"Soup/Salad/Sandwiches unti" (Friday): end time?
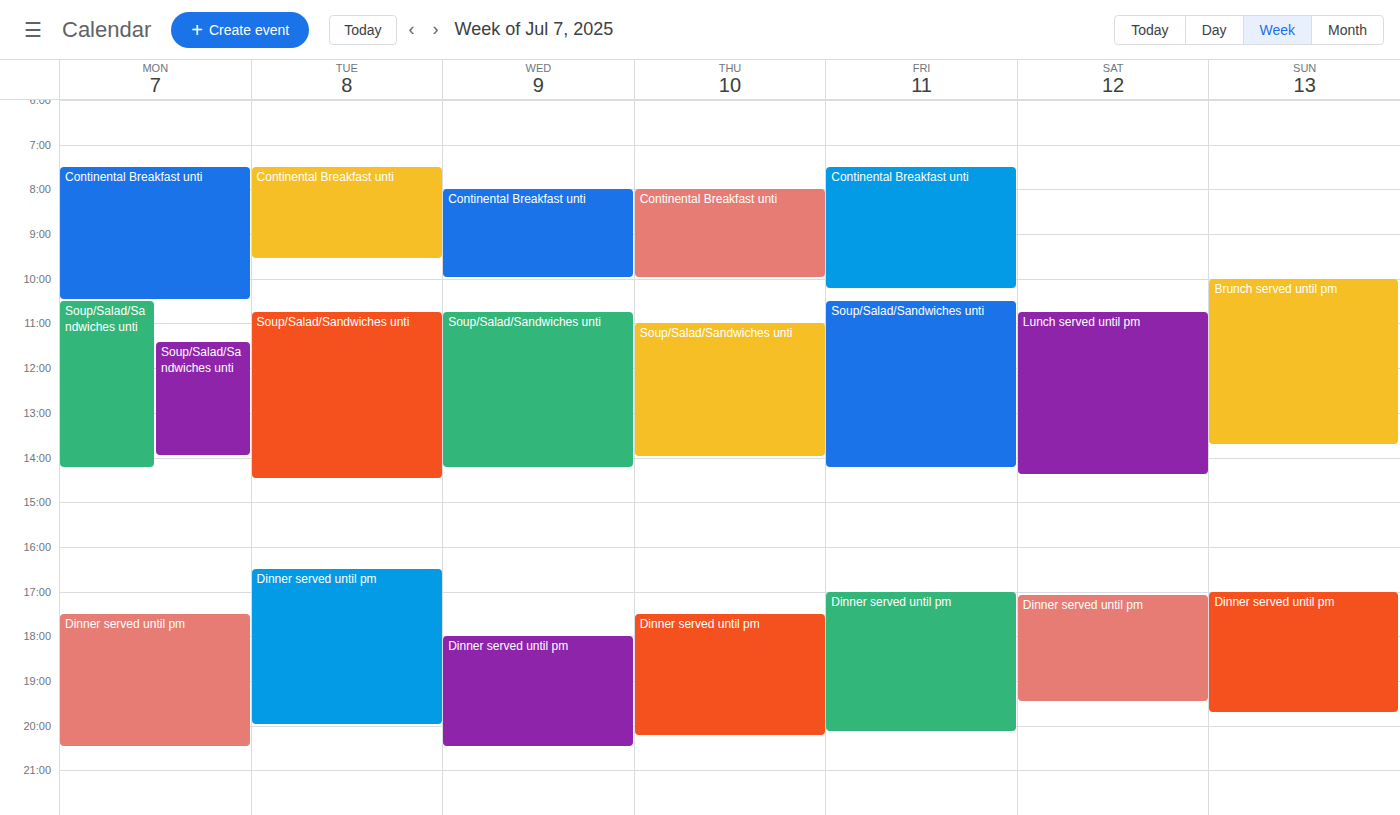
2:15 PM